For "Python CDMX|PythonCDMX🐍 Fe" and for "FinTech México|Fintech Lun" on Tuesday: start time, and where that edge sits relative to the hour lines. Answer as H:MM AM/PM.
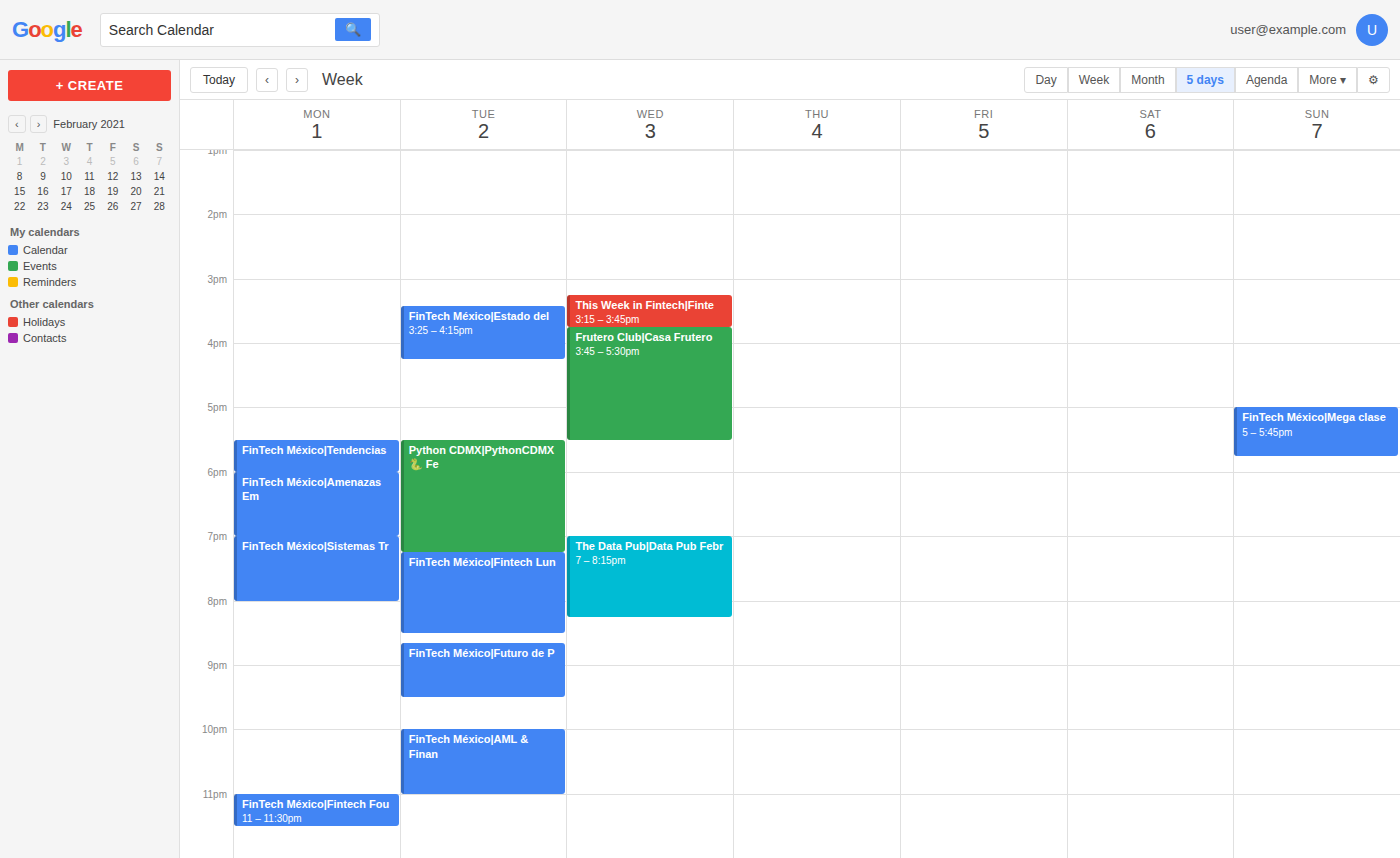
"Python CDMX|PythonCDMX🐍 Fe": 5:30 PM, halfway between the 5 PM and 6 PM lines. "FinTech México|Fintech Lun": 7:15 PM, neither: a quarter of the way from the 7 PM line to the 8 PM line.